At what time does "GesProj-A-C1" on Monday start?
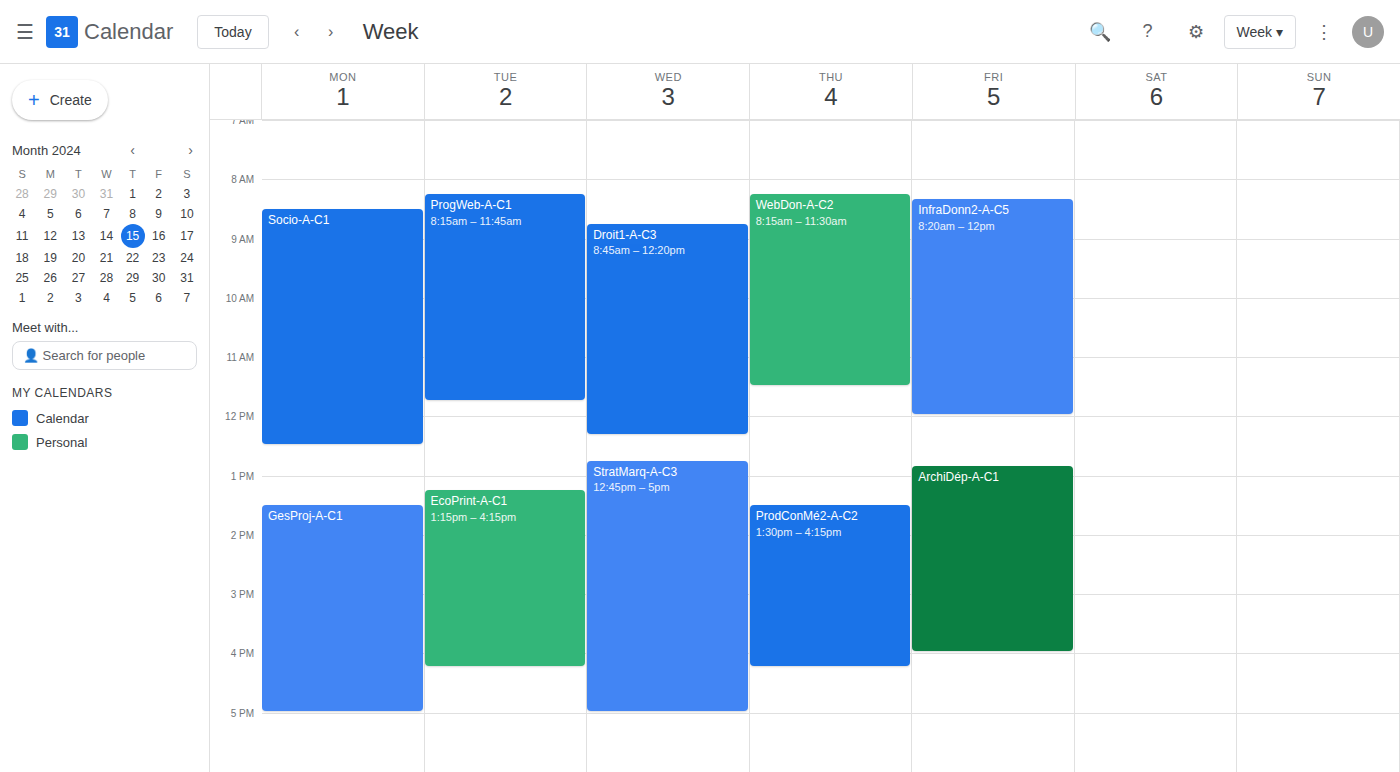
1:30 PM